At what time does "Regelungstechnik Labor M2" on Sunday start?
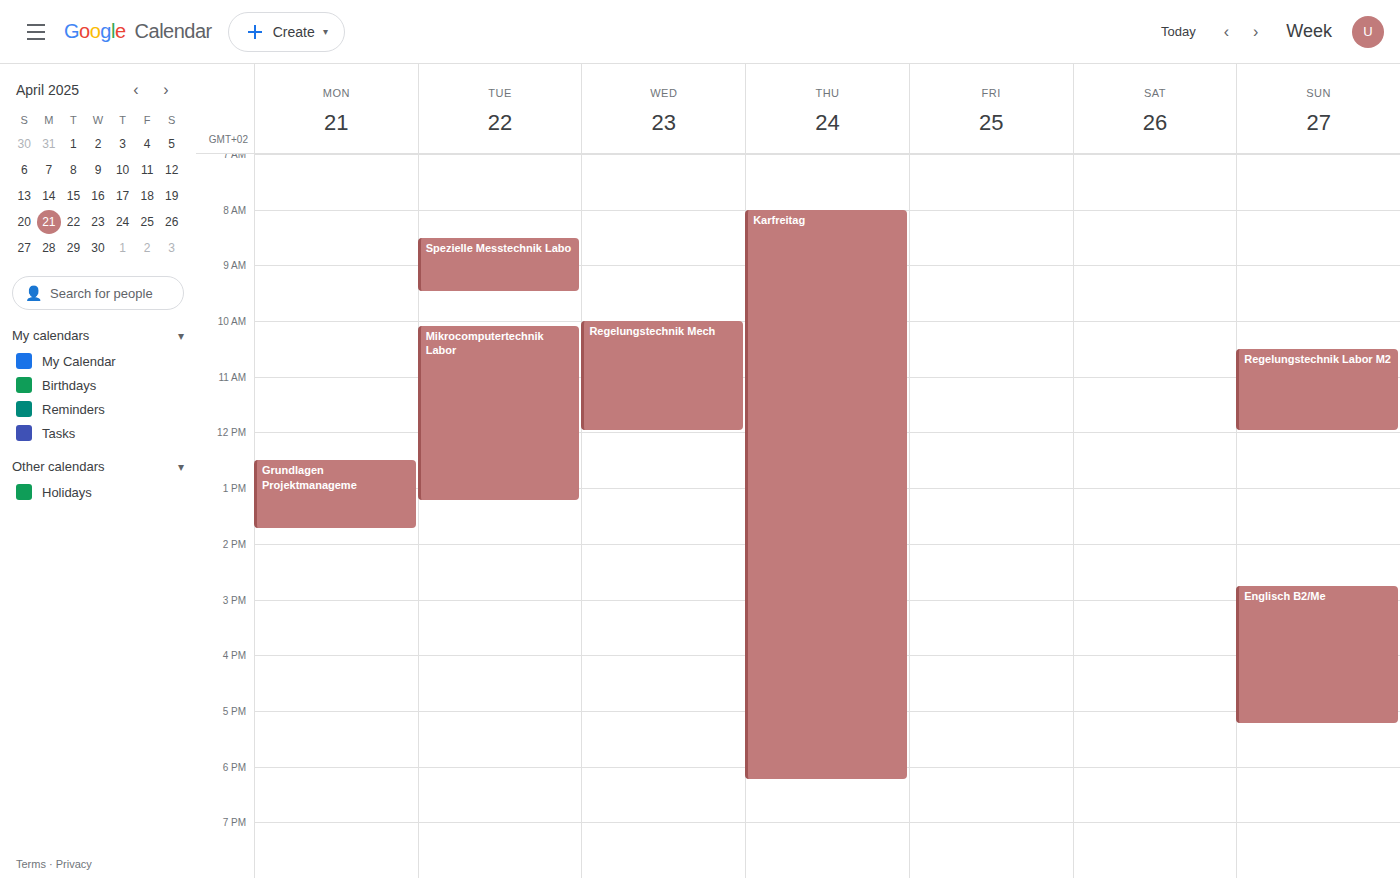
10:30